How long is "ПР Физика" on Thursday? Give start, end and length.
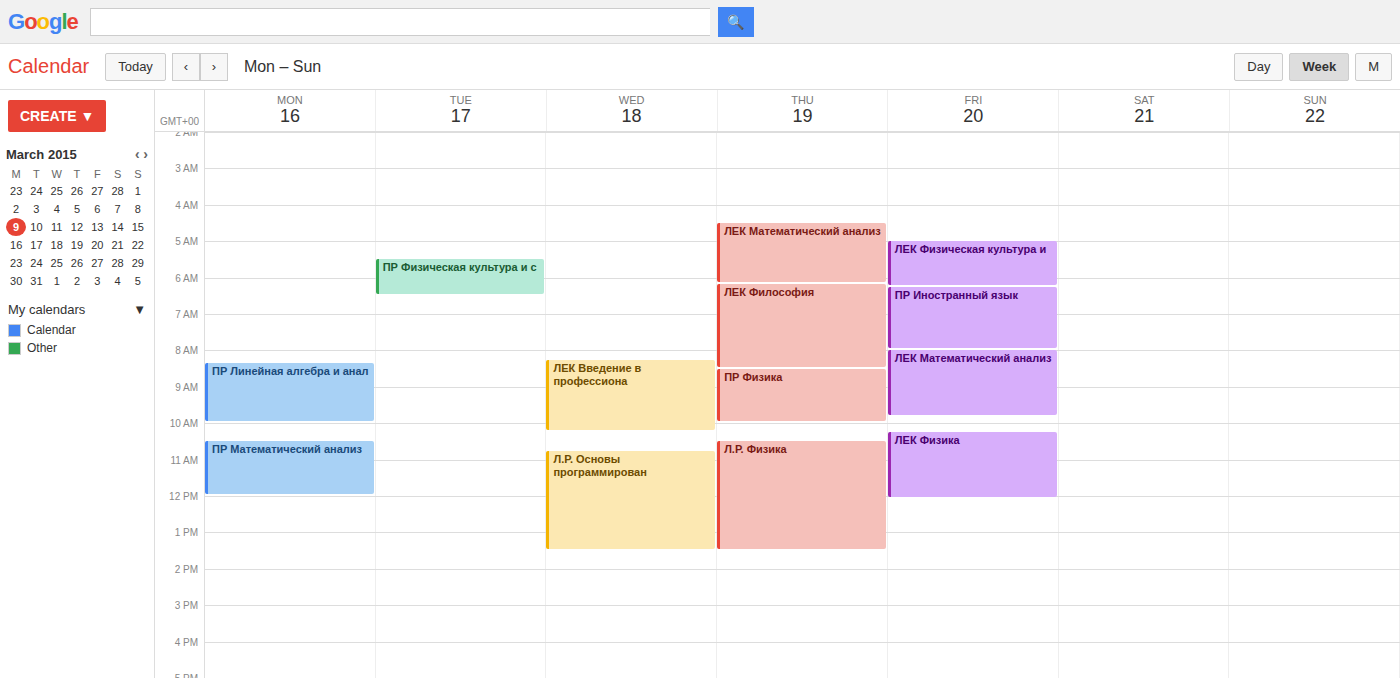
08:30 to 10:00, 1 hour 30 minutes